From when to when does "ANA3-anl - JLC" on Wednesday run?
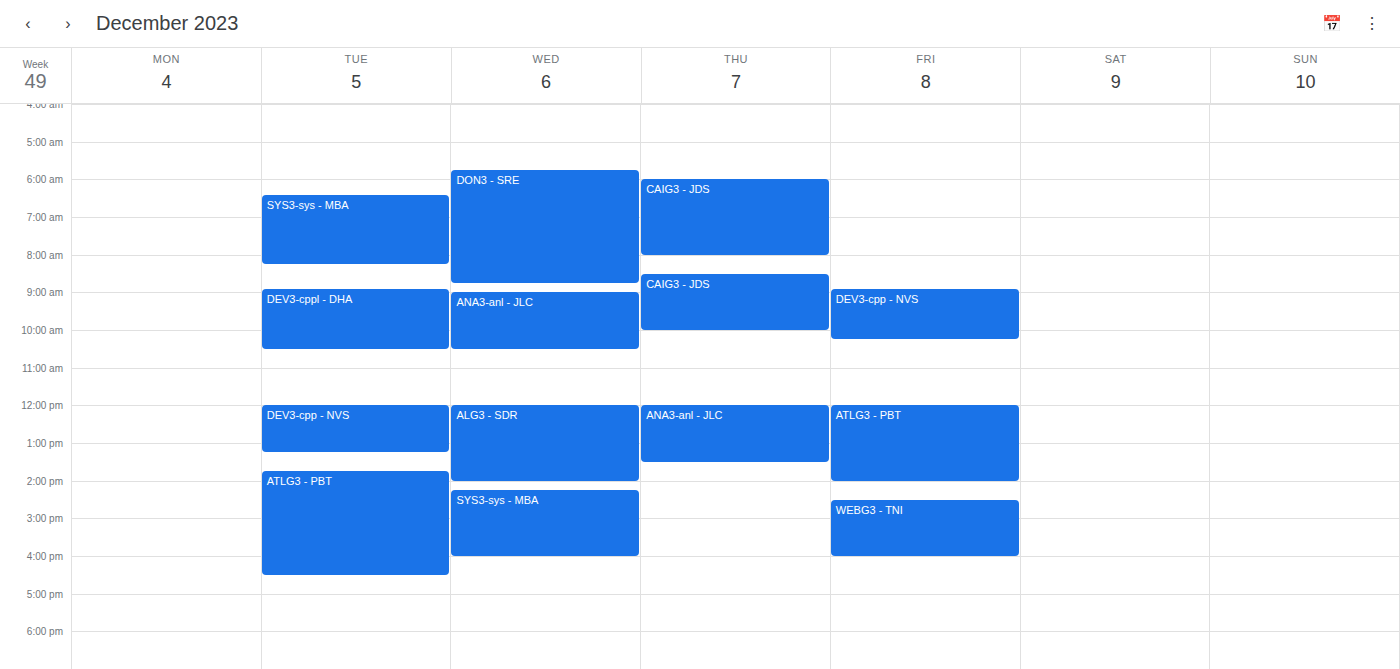
9:00 AM to 10:30 AM